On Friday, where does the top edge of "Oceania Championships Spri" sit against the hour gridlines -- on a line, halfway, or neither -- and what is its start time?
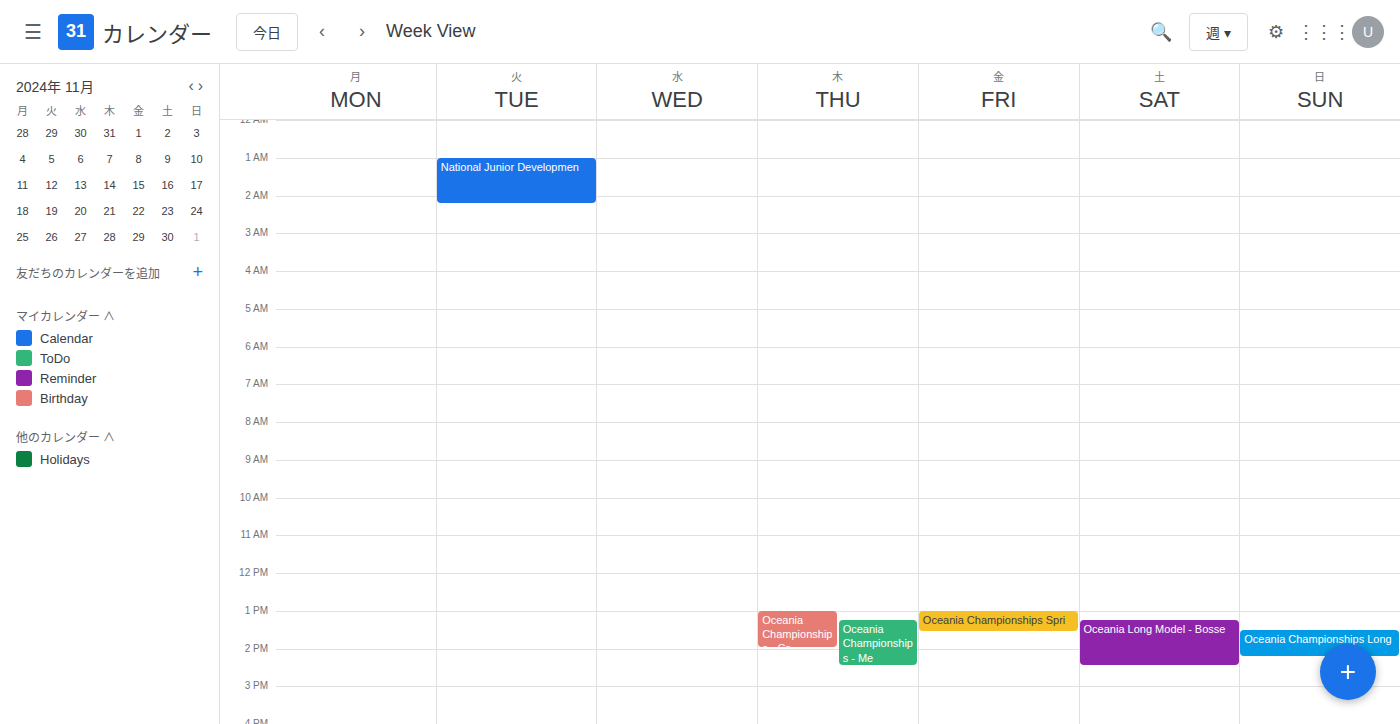
1:00 PM -- exactly on the 1 PM line.